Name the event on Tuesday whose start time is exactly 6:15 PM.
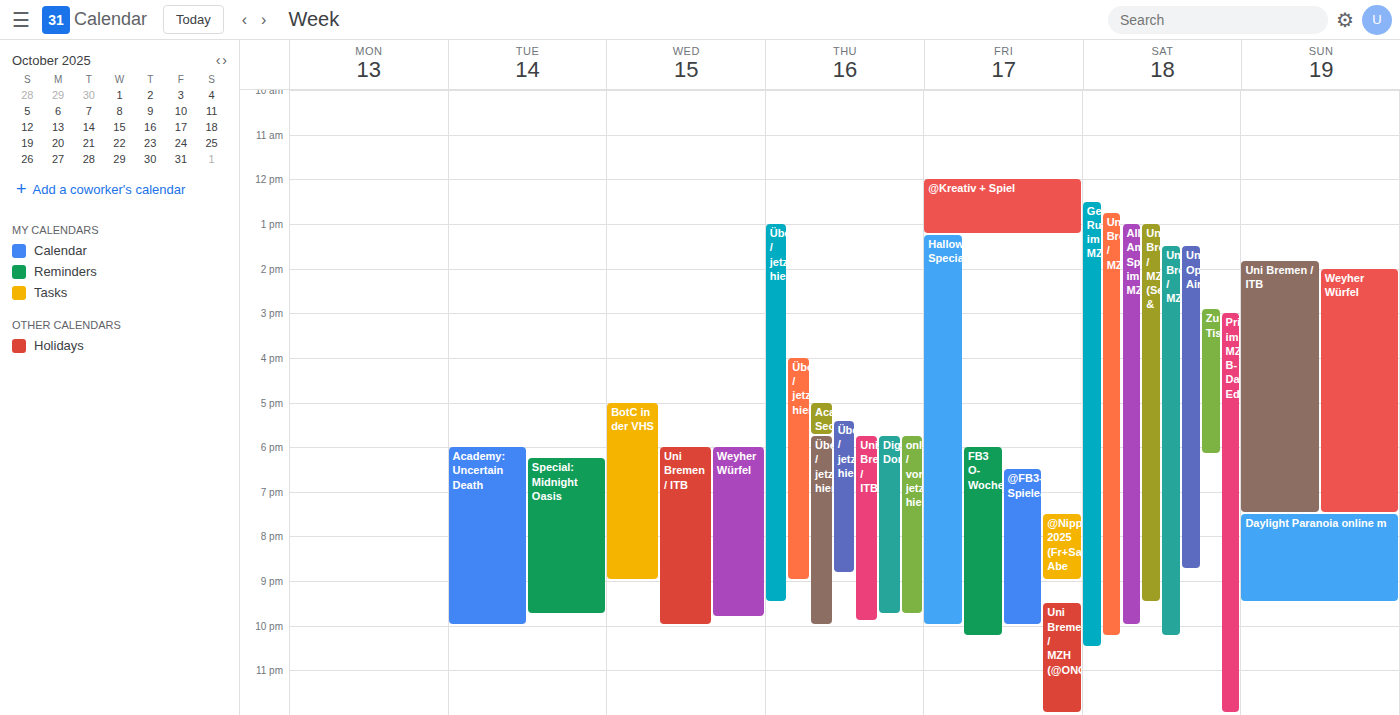
"Special: Midnight Oasis"